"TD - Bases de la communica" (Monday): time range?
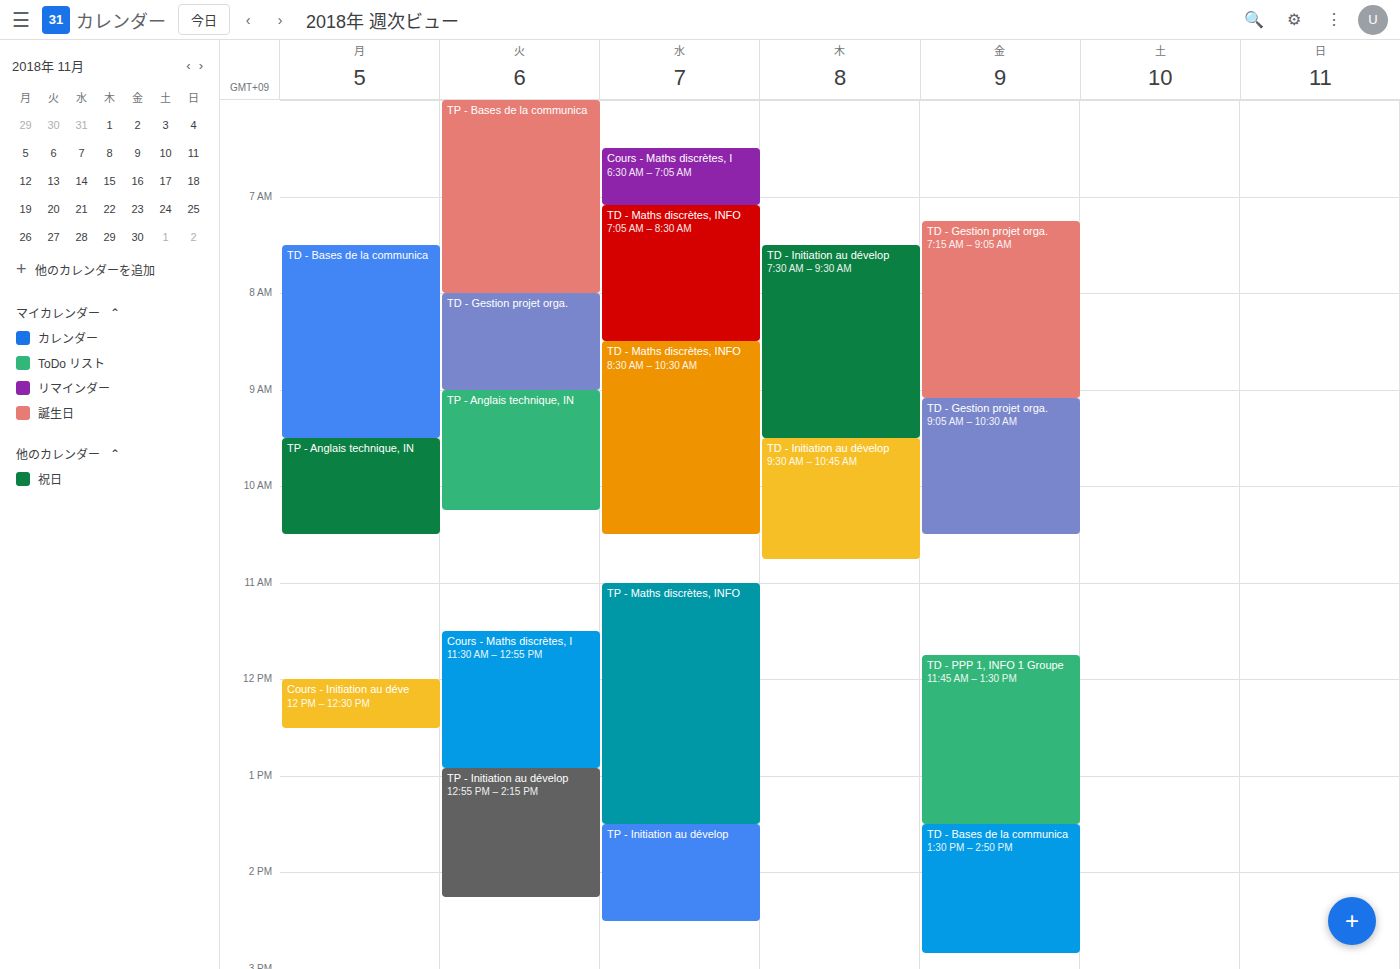
7:30 AM to 9:30 AM